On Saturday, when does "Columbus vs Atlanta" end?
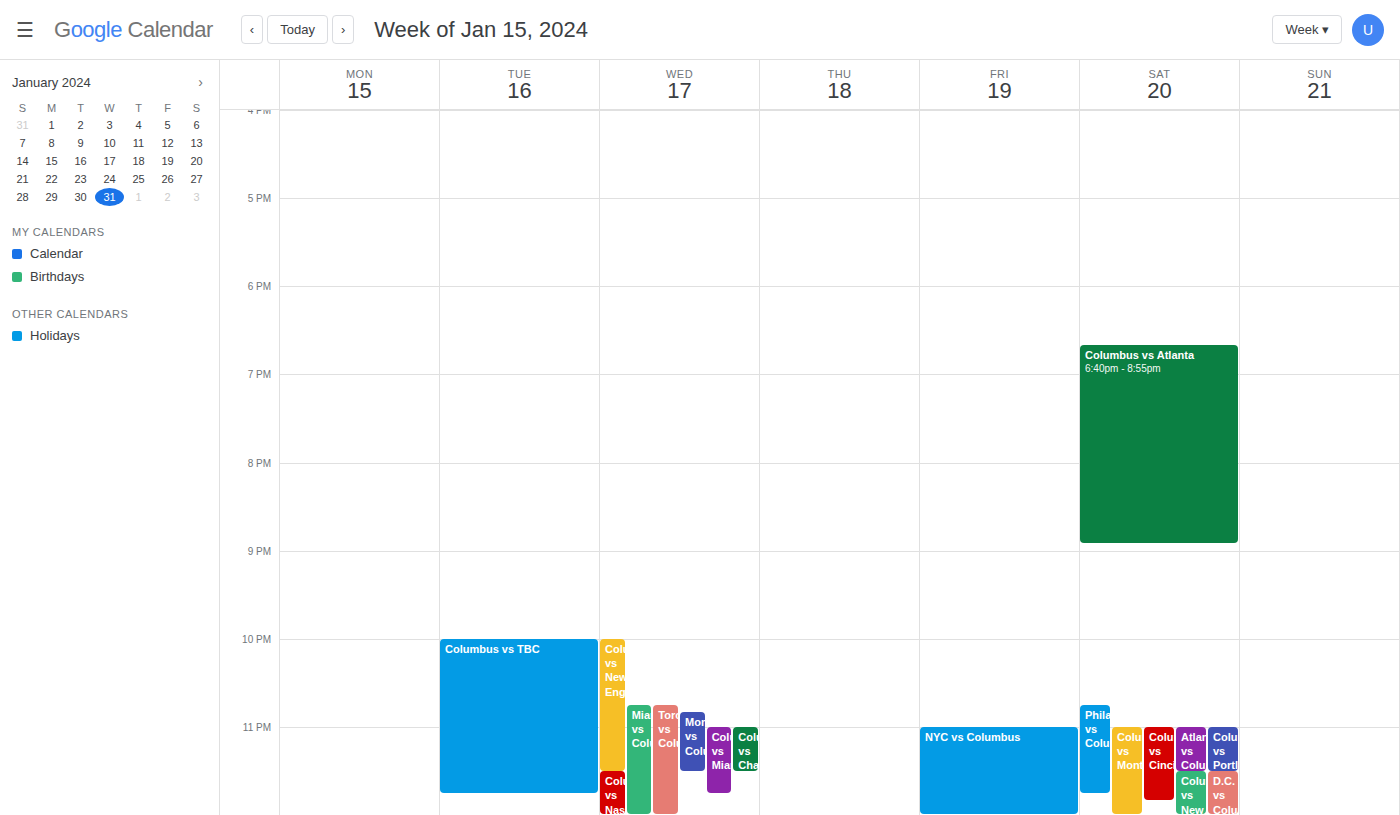
8:55 PM